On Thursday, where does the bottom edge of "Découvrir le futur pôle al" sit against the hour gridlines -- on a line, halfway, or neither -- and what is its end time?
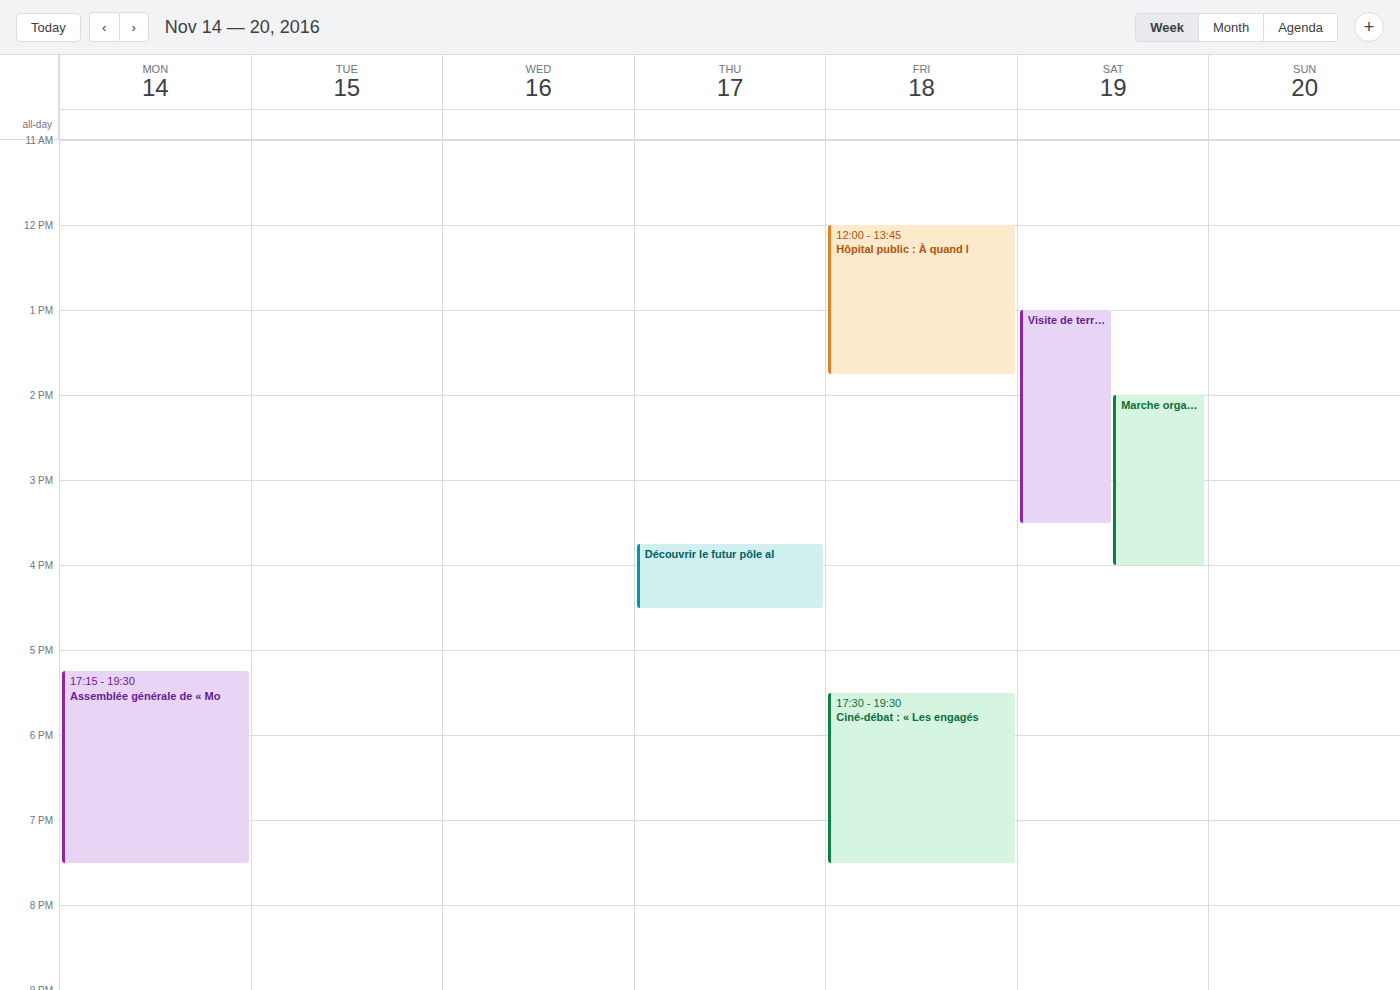
4:30 PM -- halfway between the 4 PM and 5 PM lines.